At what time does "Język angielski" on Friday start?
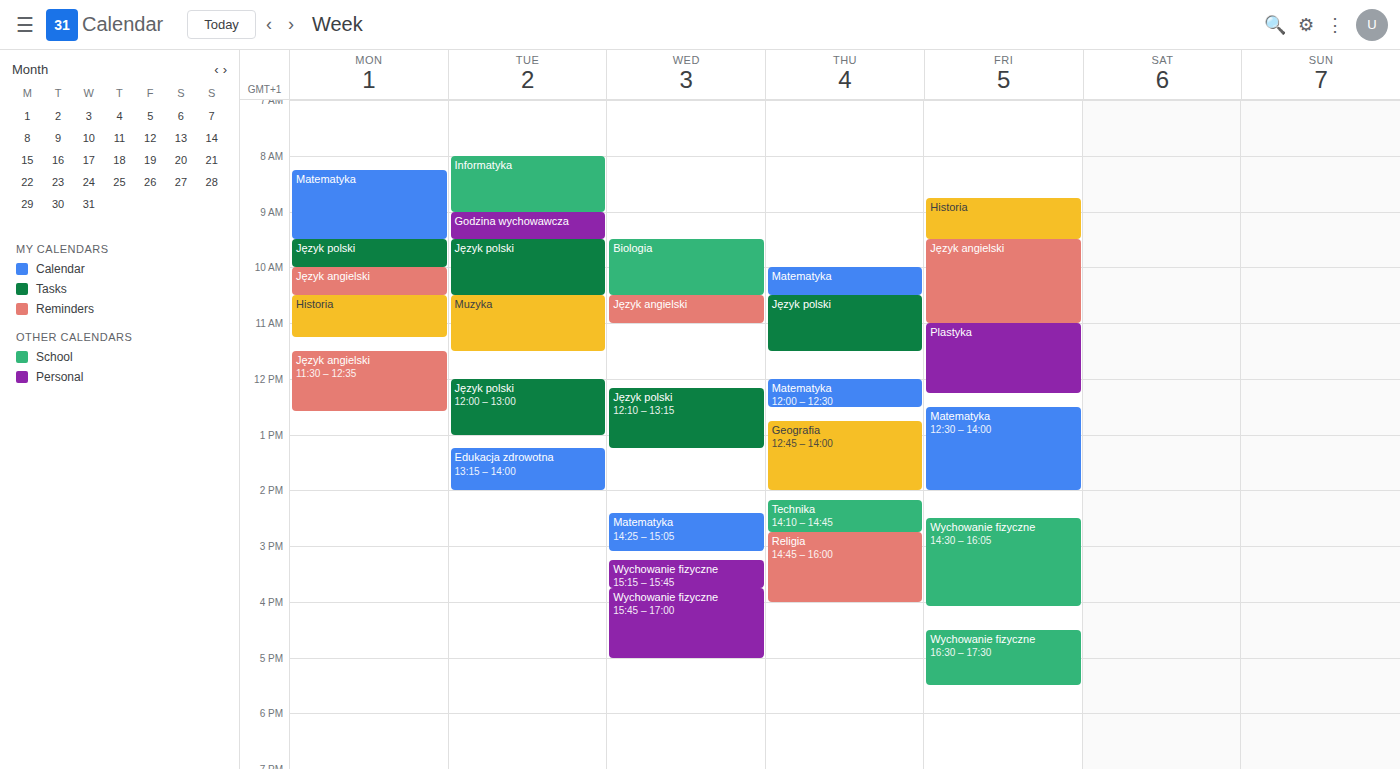
9:30 AM